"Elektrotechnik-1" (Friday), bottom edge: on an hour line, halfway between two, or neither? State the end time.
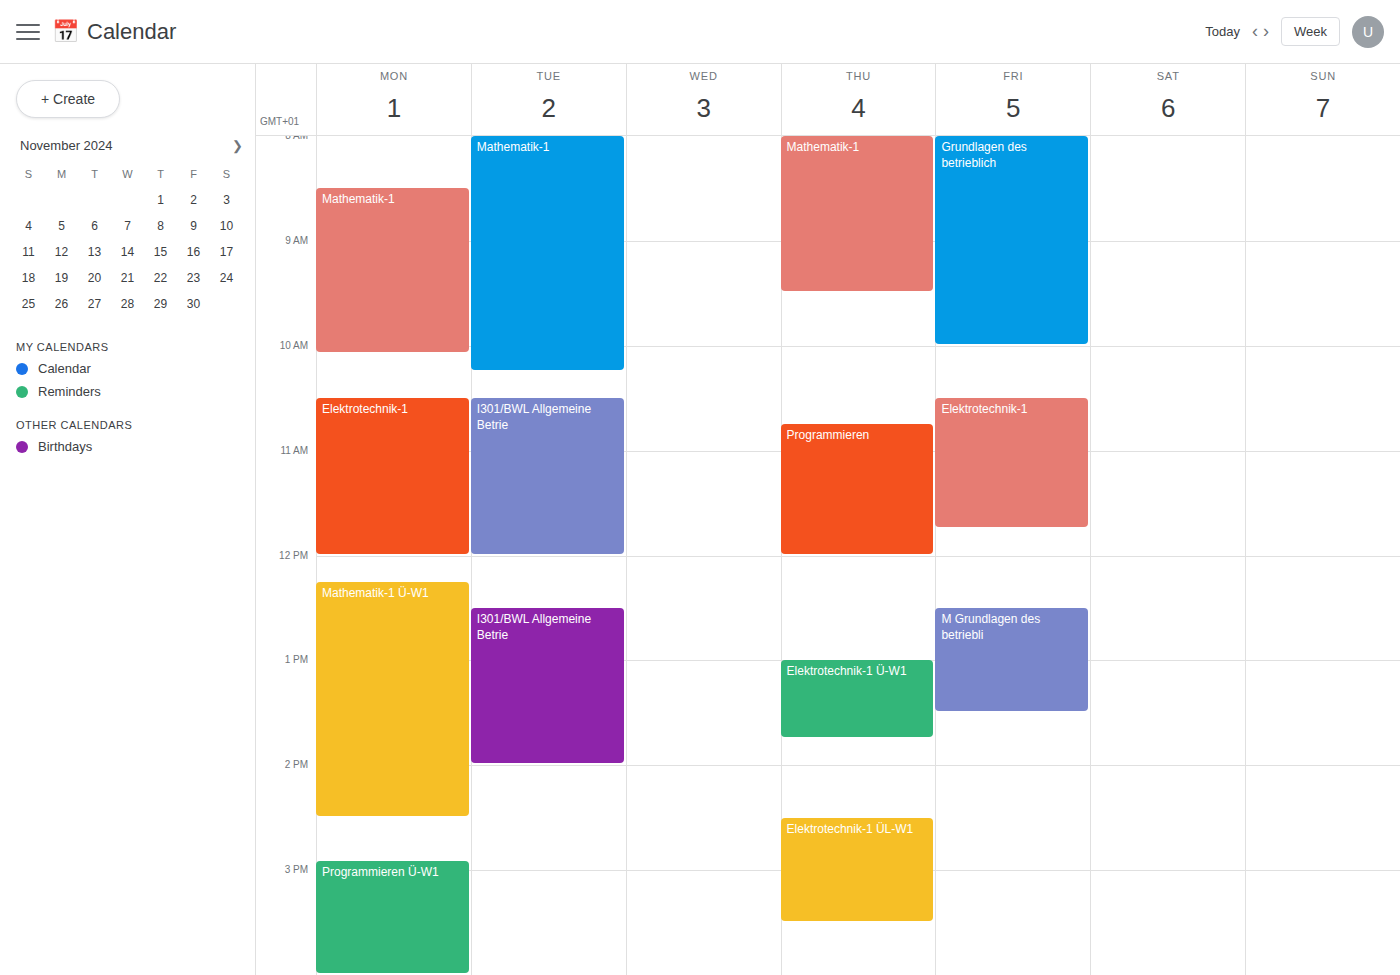
11:45 AM -- neither: three quarters of the way from the 11 AM line to the 12 PM line.